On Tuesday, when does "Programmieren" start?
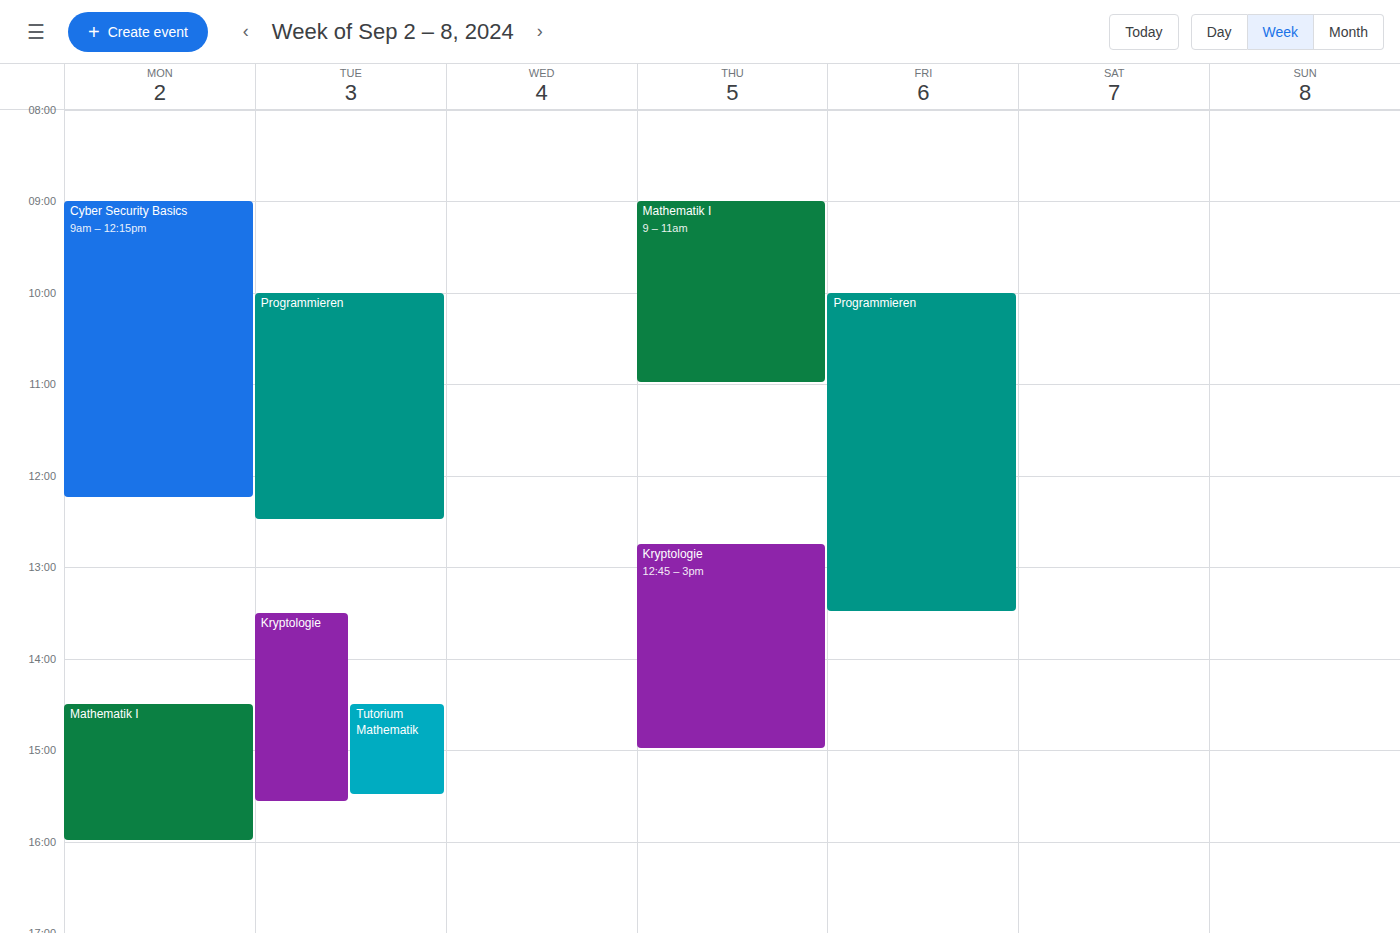
10:00 AM